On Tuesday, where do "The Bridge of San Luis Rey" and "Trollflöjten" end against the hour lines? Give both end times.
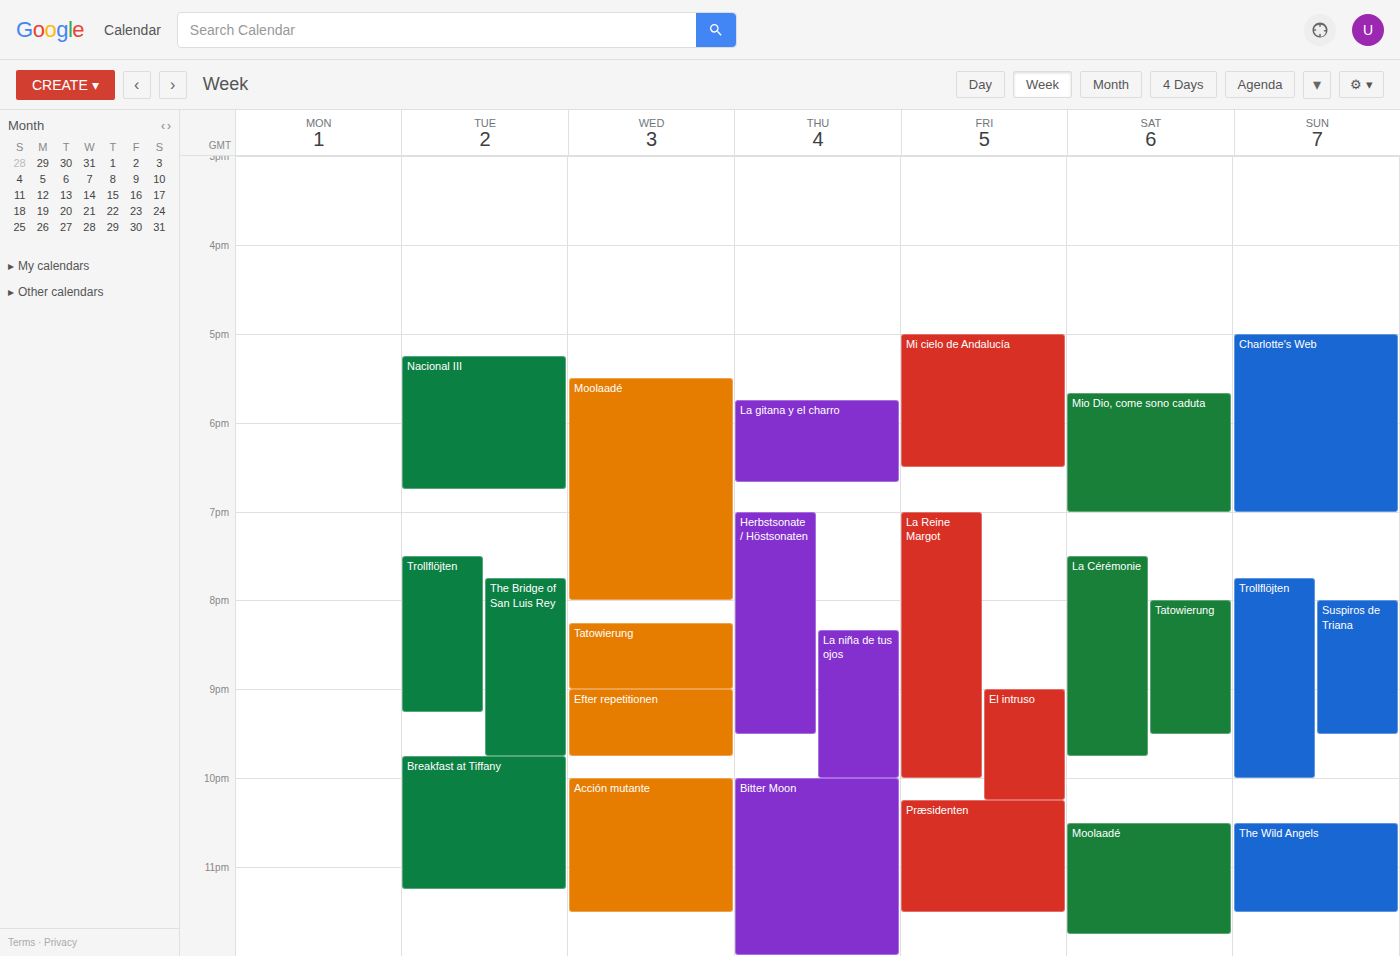
"The Bridge of San Luis Rey": 9:45 PM, neither: three quarters of the way from the 9 PM line to the 10 PM line. "Trollflöjten": 9:15 PM, neither: a quarter of the way from the 9 PM line to the 10 PM line.